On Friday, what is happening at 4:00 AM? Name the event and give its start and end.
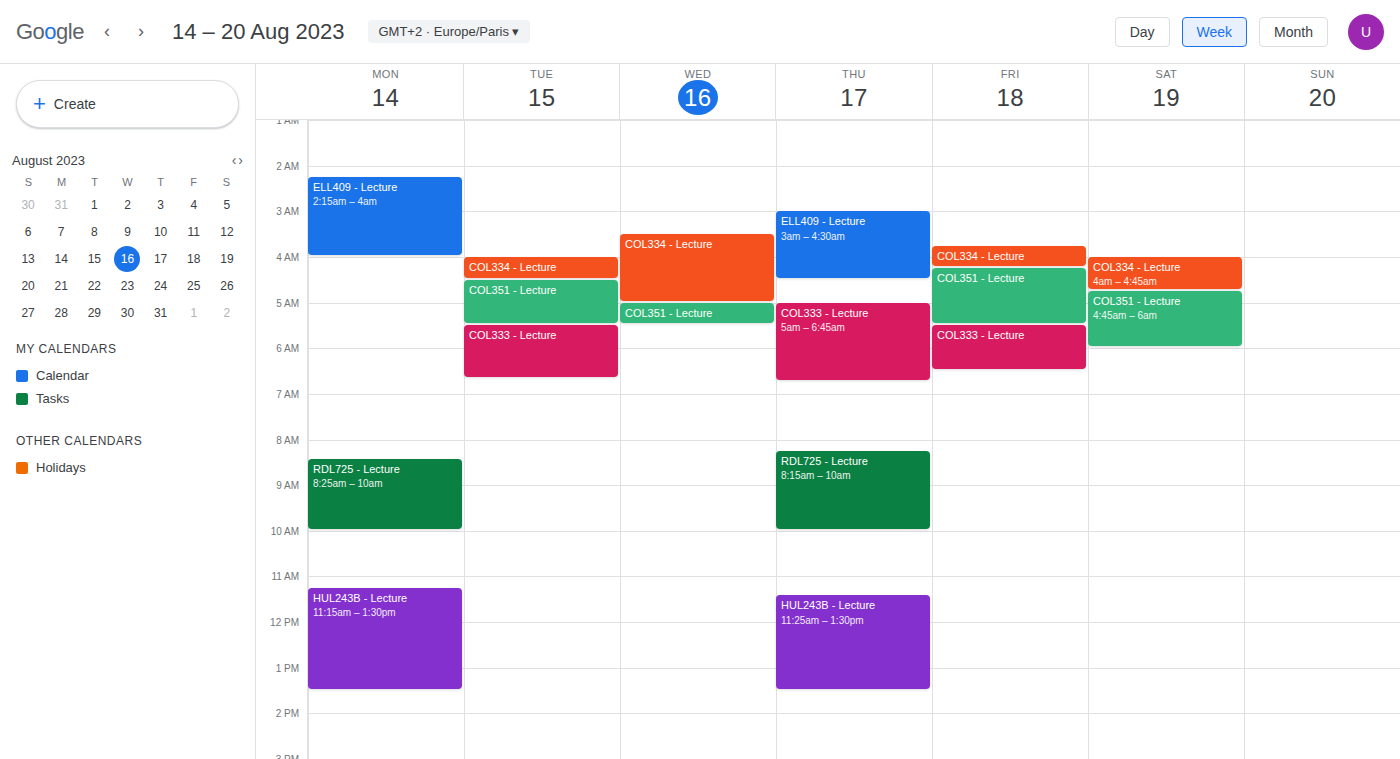
"COL334 - Lecture", 3:45 AM to 4:15 AM